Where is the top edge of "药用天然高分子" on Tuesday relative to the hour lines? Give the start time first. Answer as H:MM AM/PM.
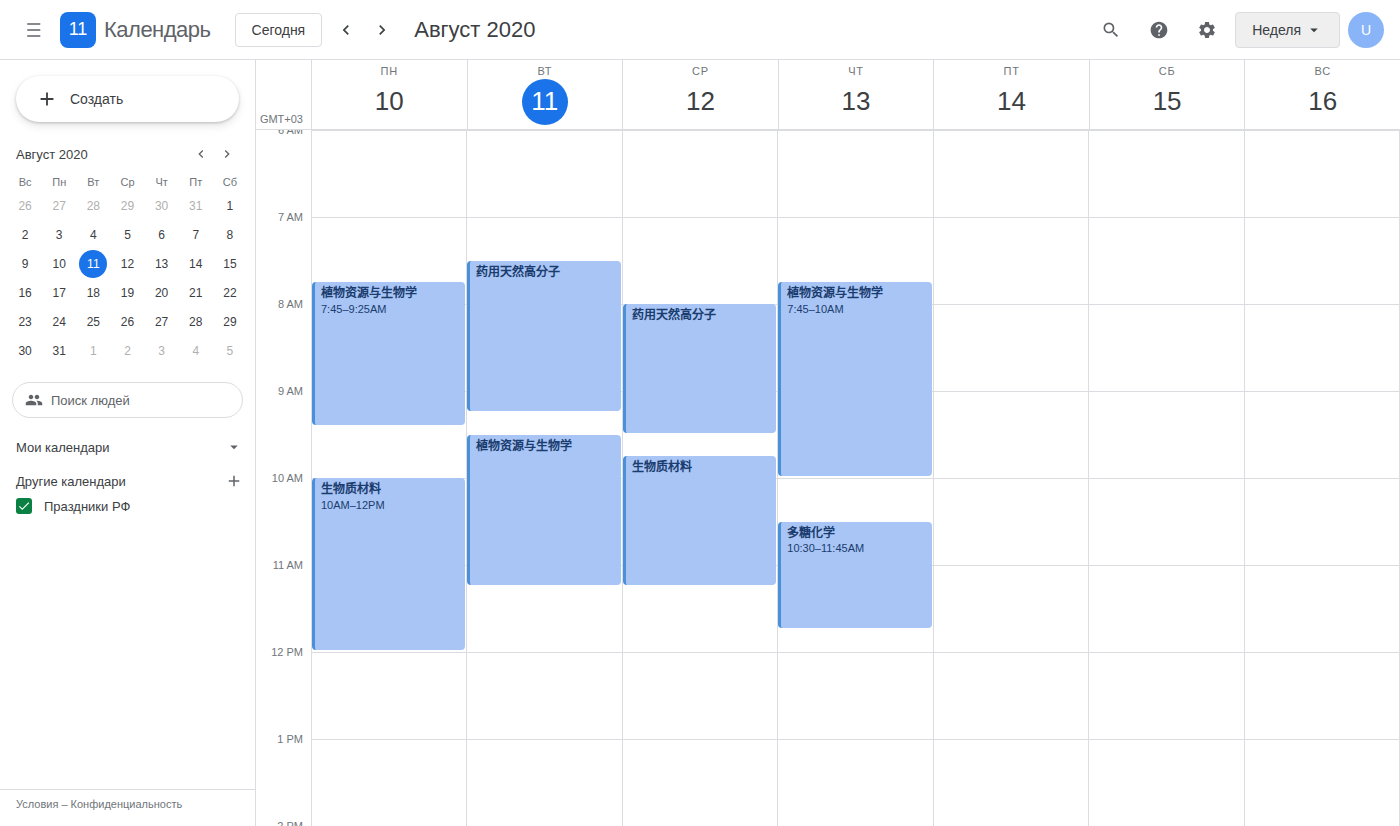
7:30 AM -- halfway between the 7 AM and 8 AM lines.